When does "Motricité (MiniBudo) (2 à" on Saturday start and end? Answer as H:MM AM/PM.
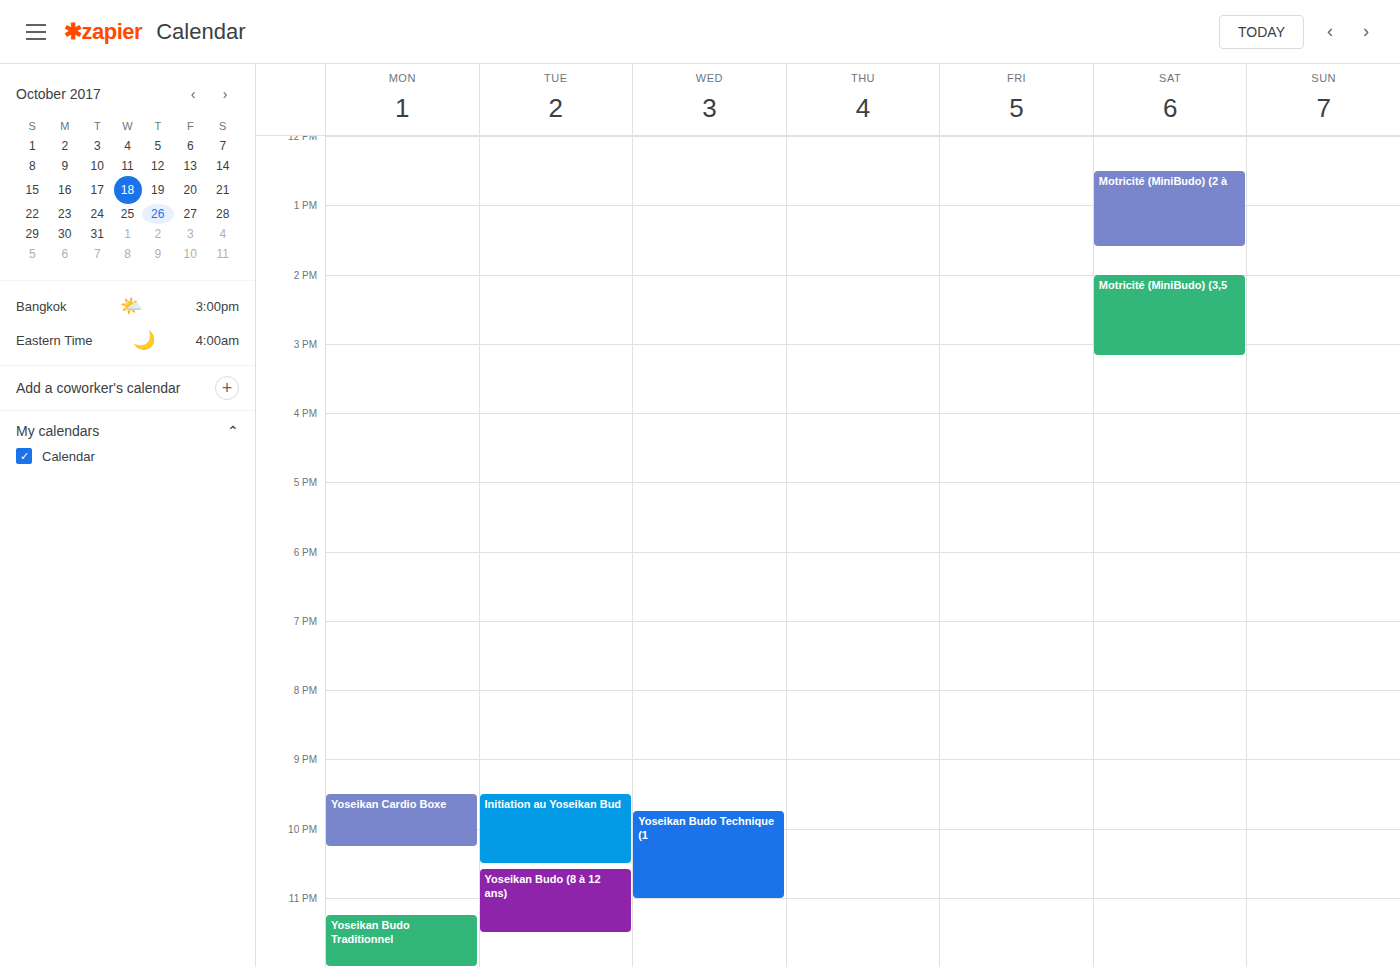
12:30 PM to 1:35 PM